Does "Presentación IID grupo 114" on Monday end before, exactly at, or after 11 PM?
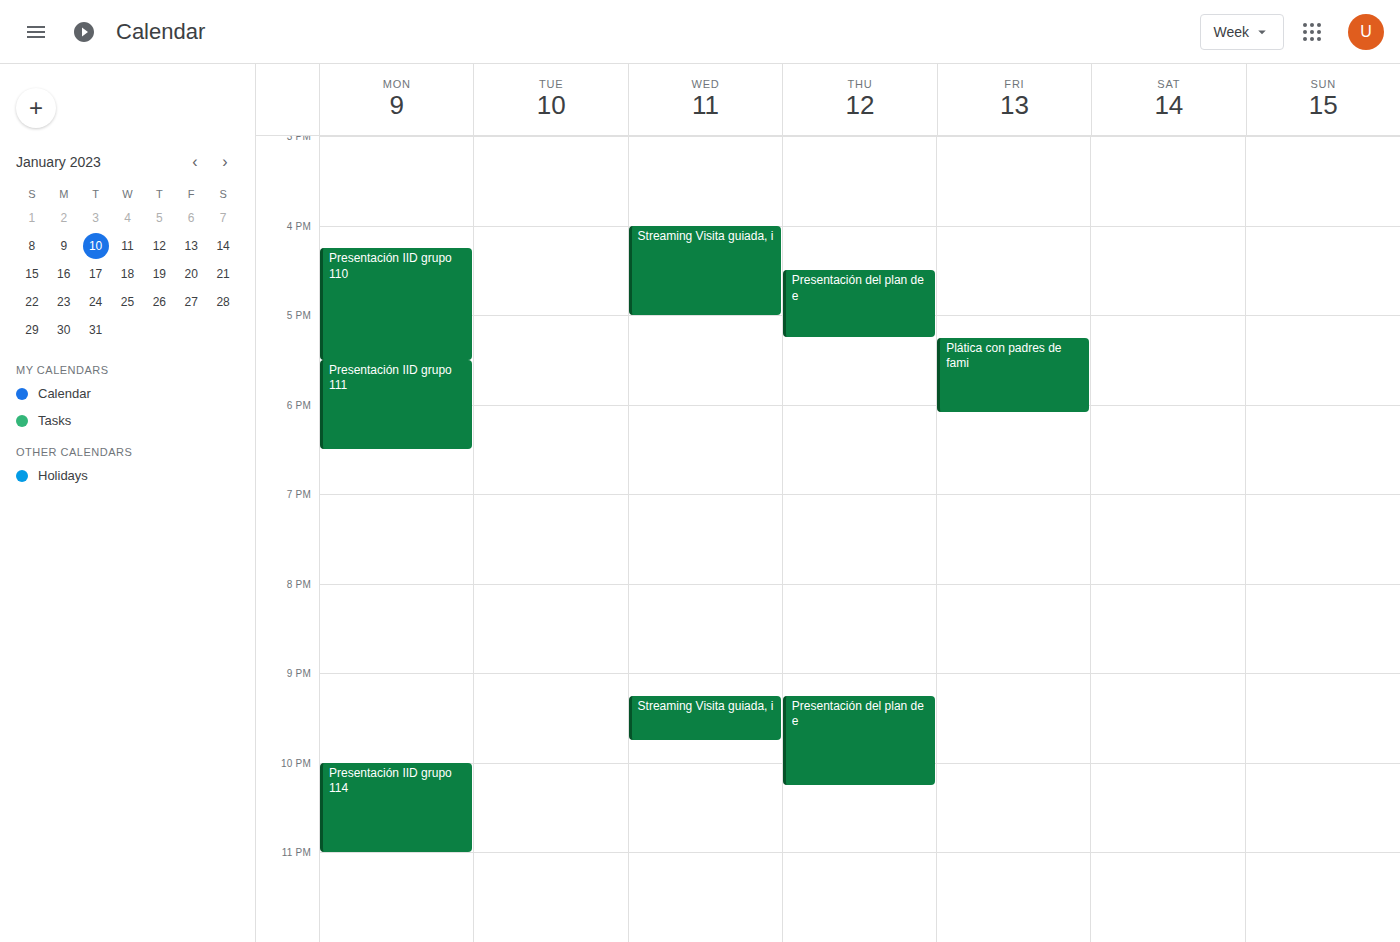
11:00 PM -- exactly at 11 PM, on the 11 PM line.